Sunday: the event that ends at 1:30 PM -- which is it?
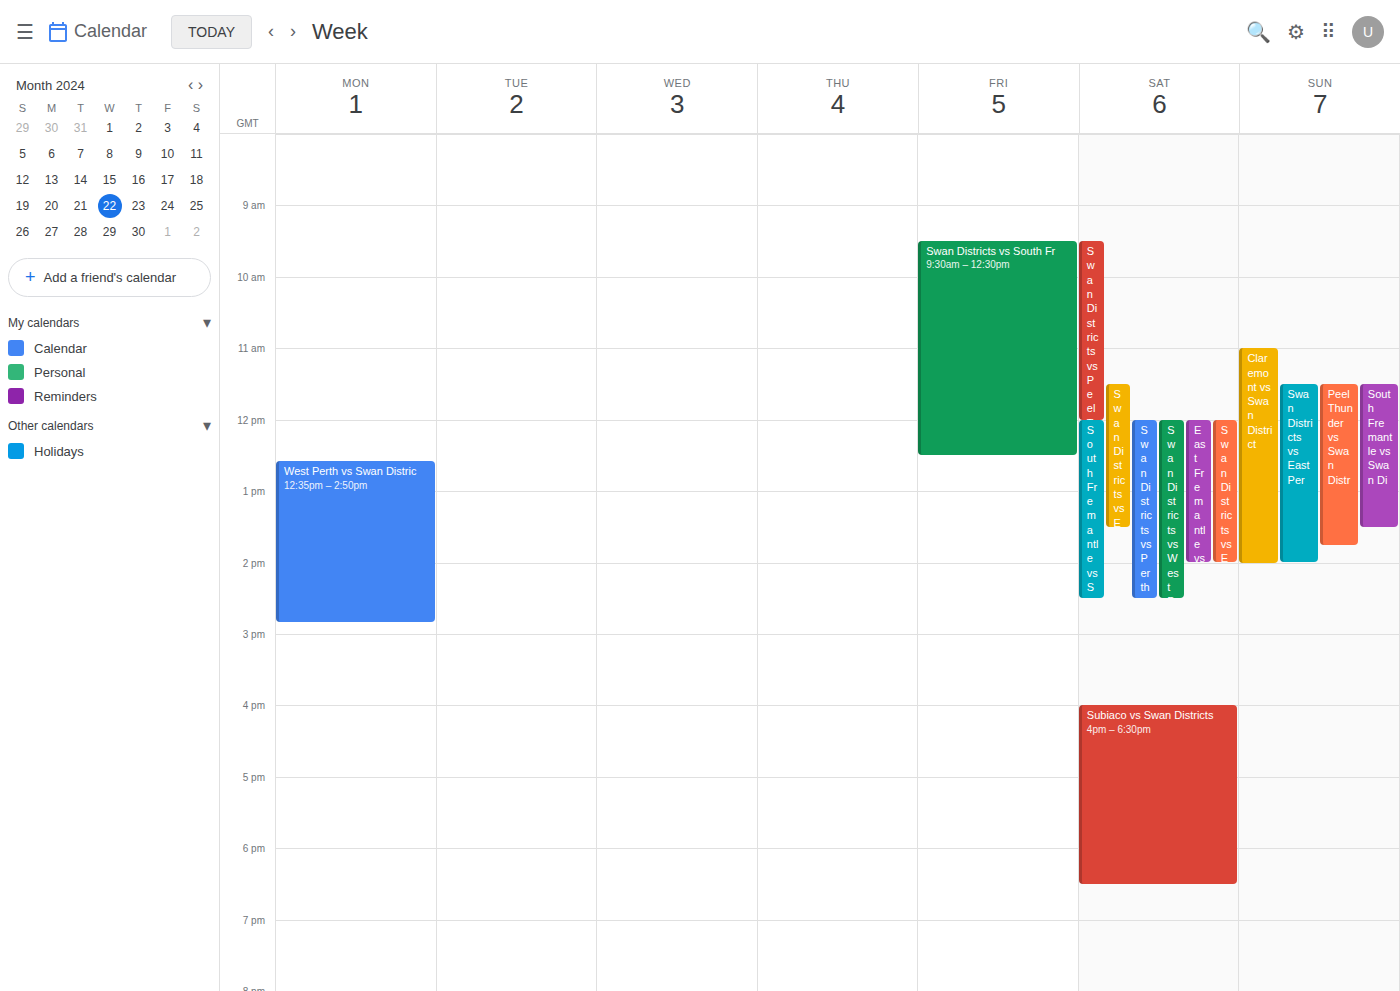
"South Fremantle vs Swan Di"